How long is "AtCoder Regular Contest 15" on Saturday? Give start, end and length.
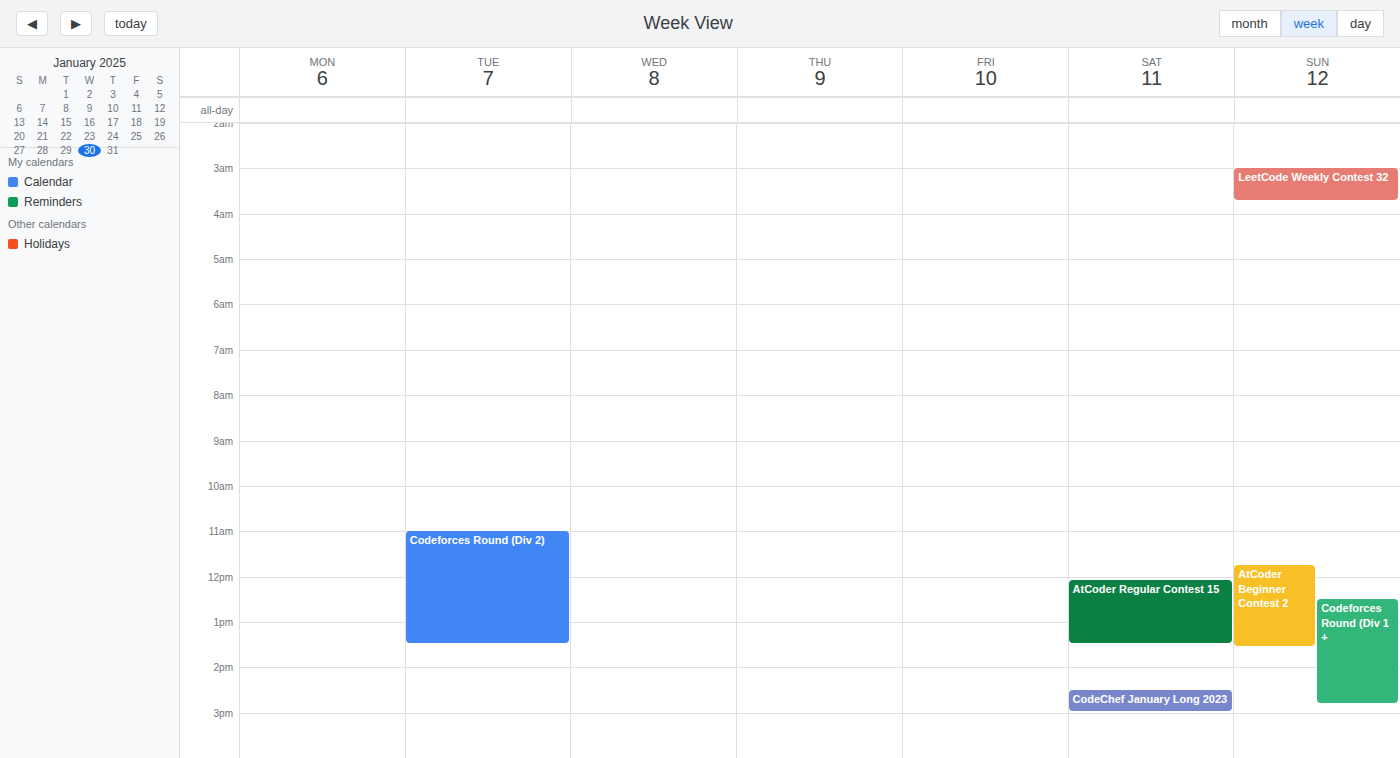
12:05 PM to 1:30 PM, 1 hour 25 minutes